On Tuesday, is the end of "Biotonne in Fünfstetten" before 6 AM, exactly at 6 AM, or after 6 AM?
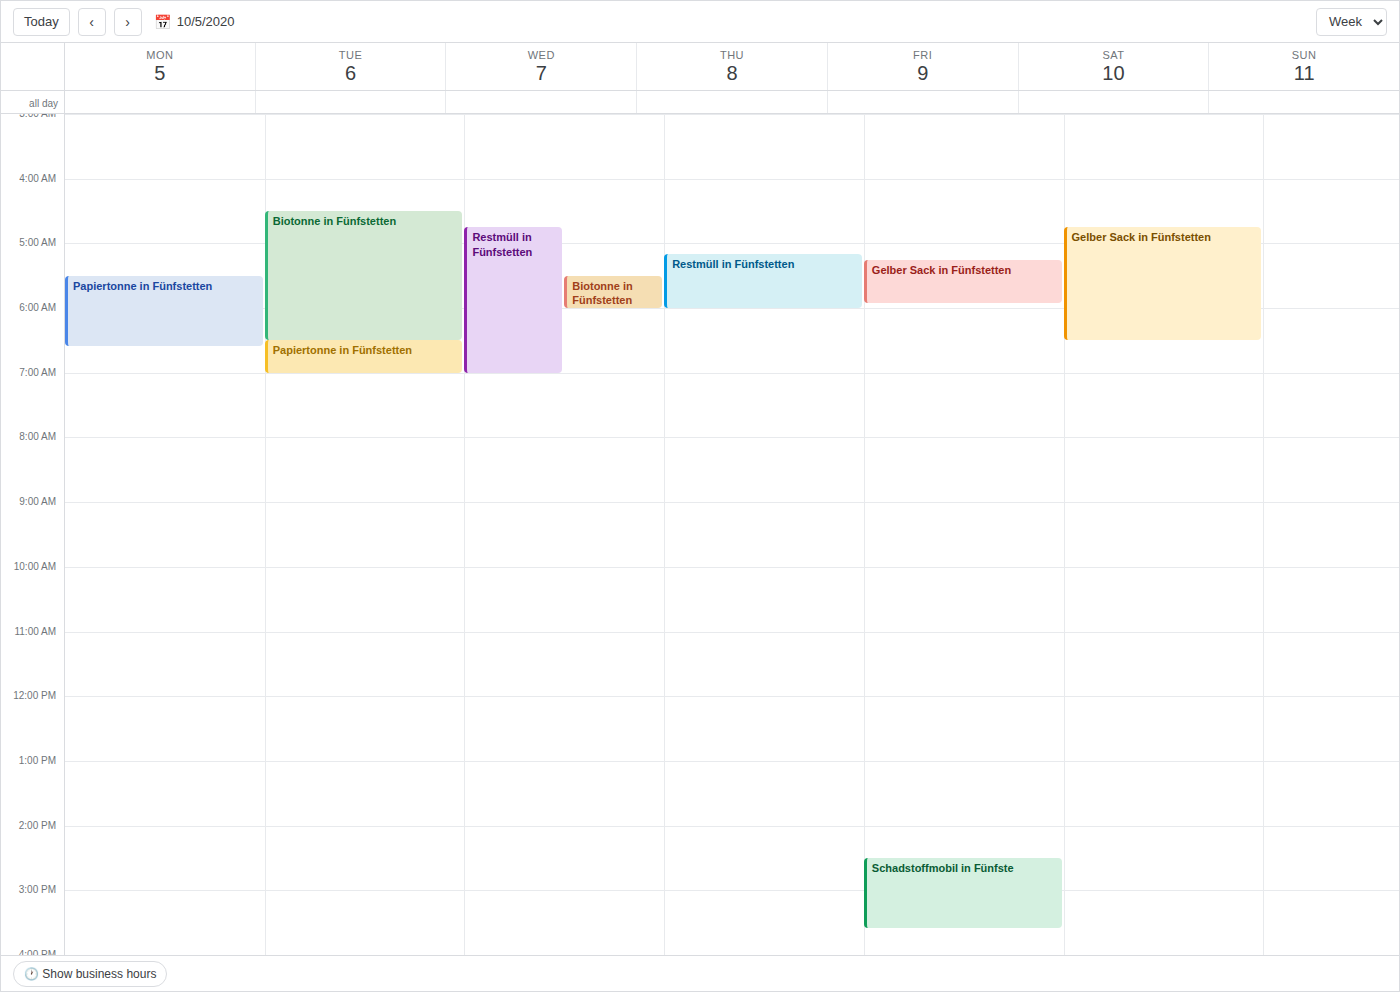
6:30 AM -- after 6 AM, 30 minutes below the 6 AM line.